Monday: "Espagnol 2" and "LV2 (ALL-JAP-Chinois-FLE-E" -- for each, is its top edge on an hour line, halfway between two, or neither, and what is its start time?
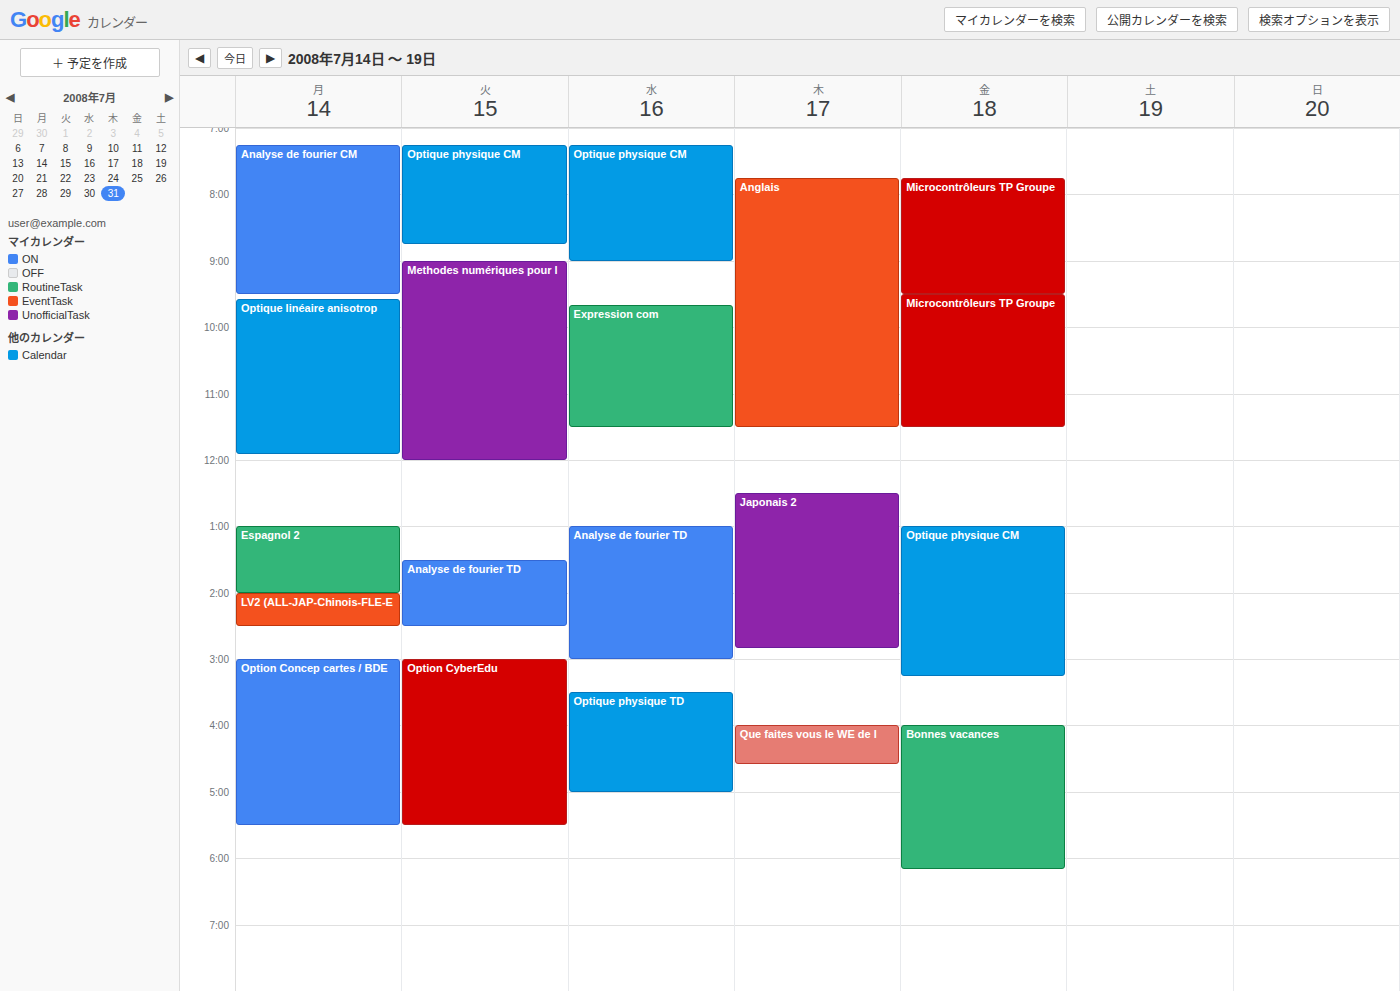
"Espagnol 2": 1:00 PM, exactly on the 1 PM line. "LV2 (ALL-JAP-Chinois-FLE-E": 2:00 PM, exactly on the 2 PM line.